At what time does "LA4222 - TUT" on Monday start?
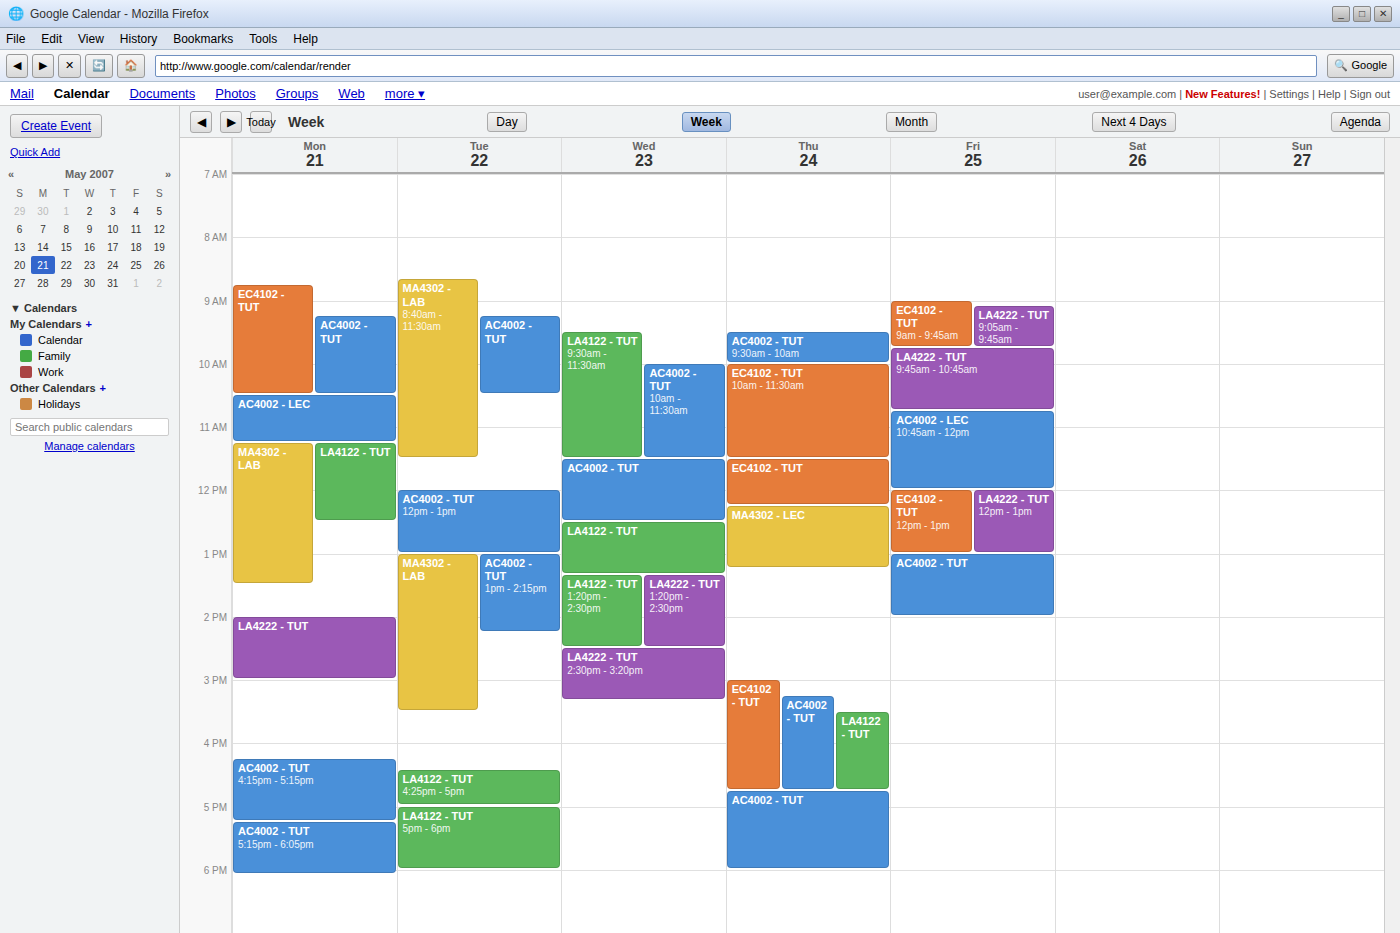
2:00 PM